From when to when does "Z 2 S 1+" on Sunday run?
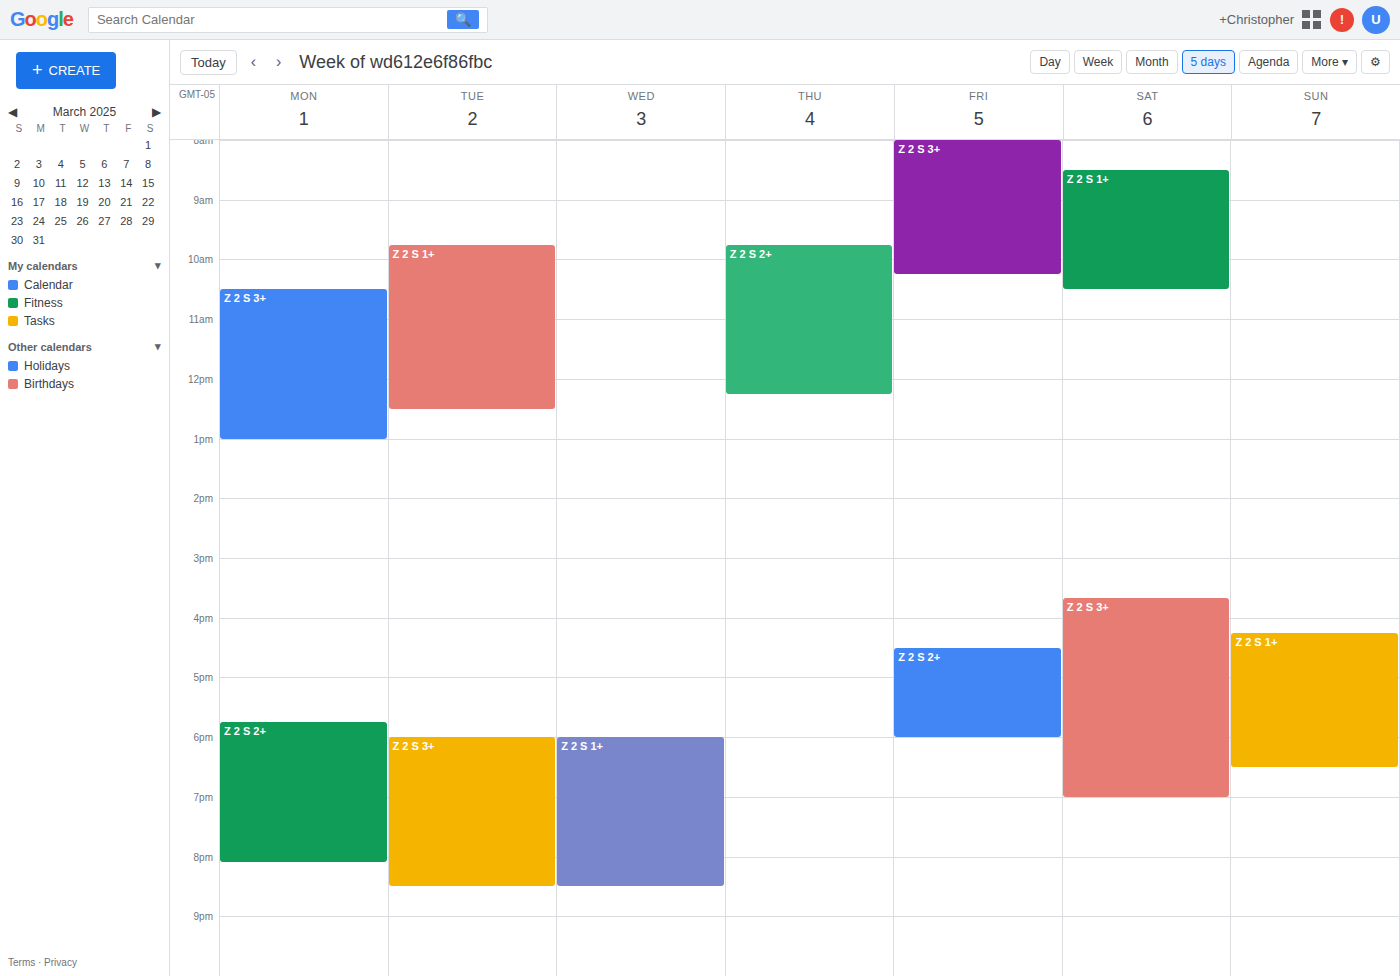
4:15 PM to 6:30 PM